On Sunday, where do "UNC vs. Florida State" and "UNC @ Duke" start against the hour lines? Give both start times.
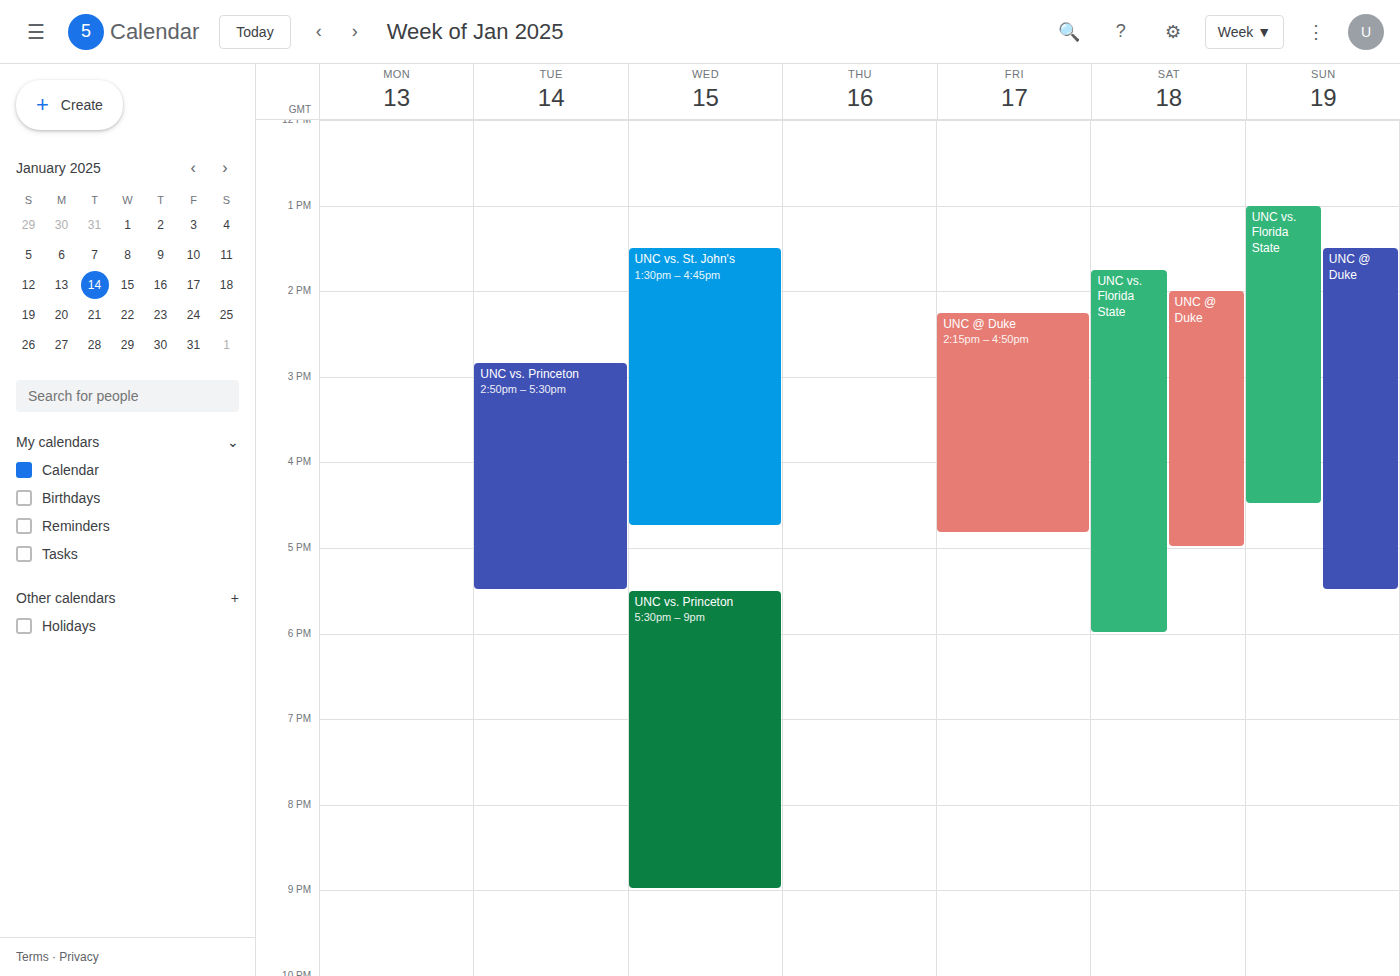
"UNC vs. Florida State": 1:00 PM, exactly on the 1 PM line. "UNC @ Duke": 1:30 PM, halfway between the 1 PM and 2 PM lines.